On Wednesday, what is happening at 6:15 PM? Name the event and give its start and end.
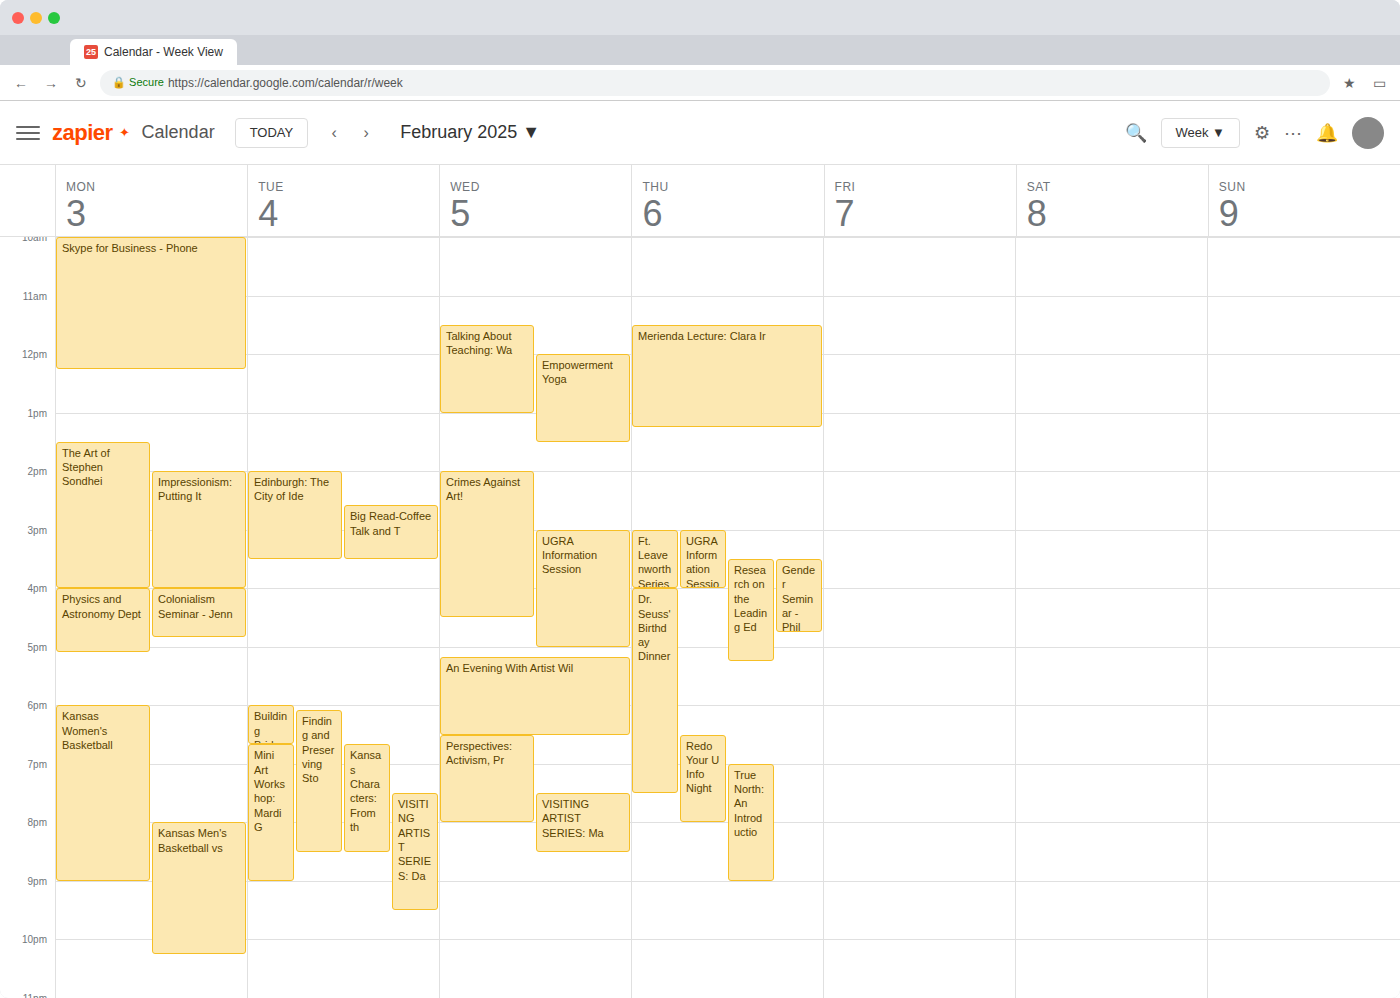
"An Evening With Artist Wil", 5:10 PM to 6:30 PM